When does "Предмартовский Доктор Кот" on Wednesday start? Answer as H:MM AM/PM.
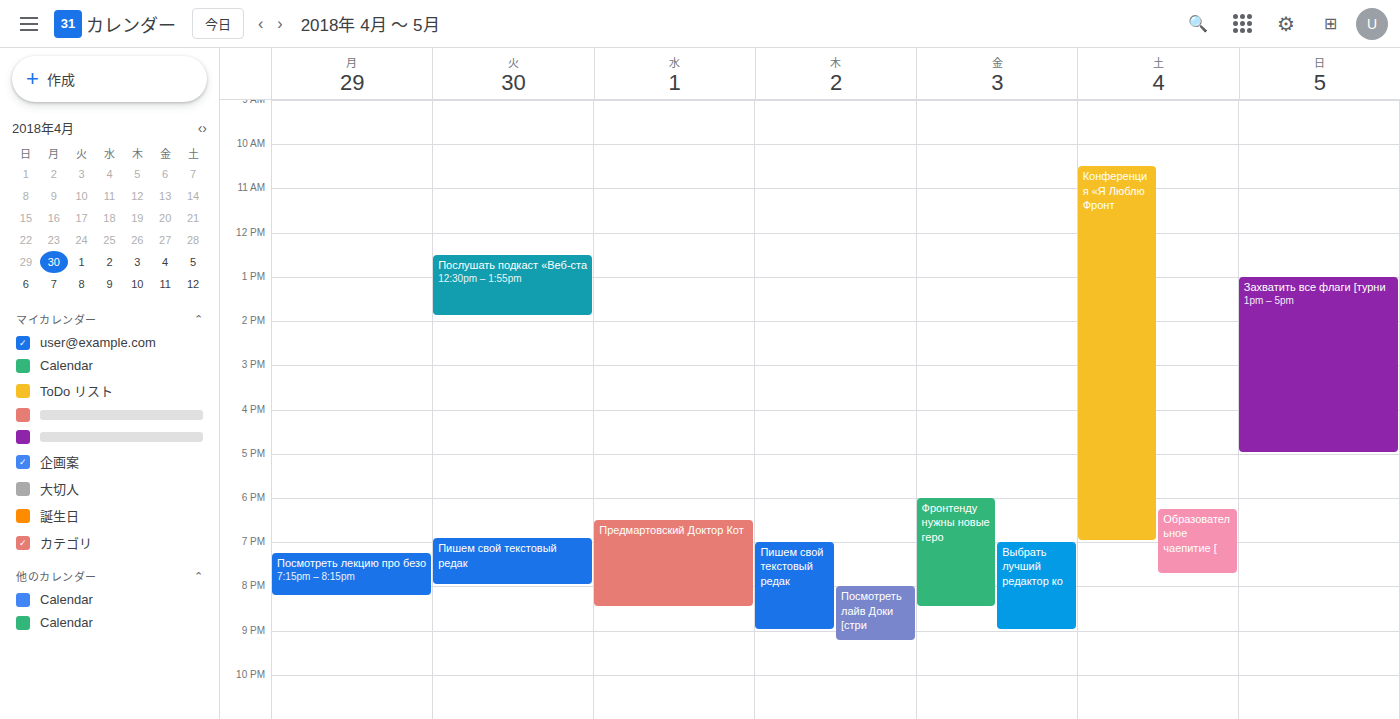
6:30 PM